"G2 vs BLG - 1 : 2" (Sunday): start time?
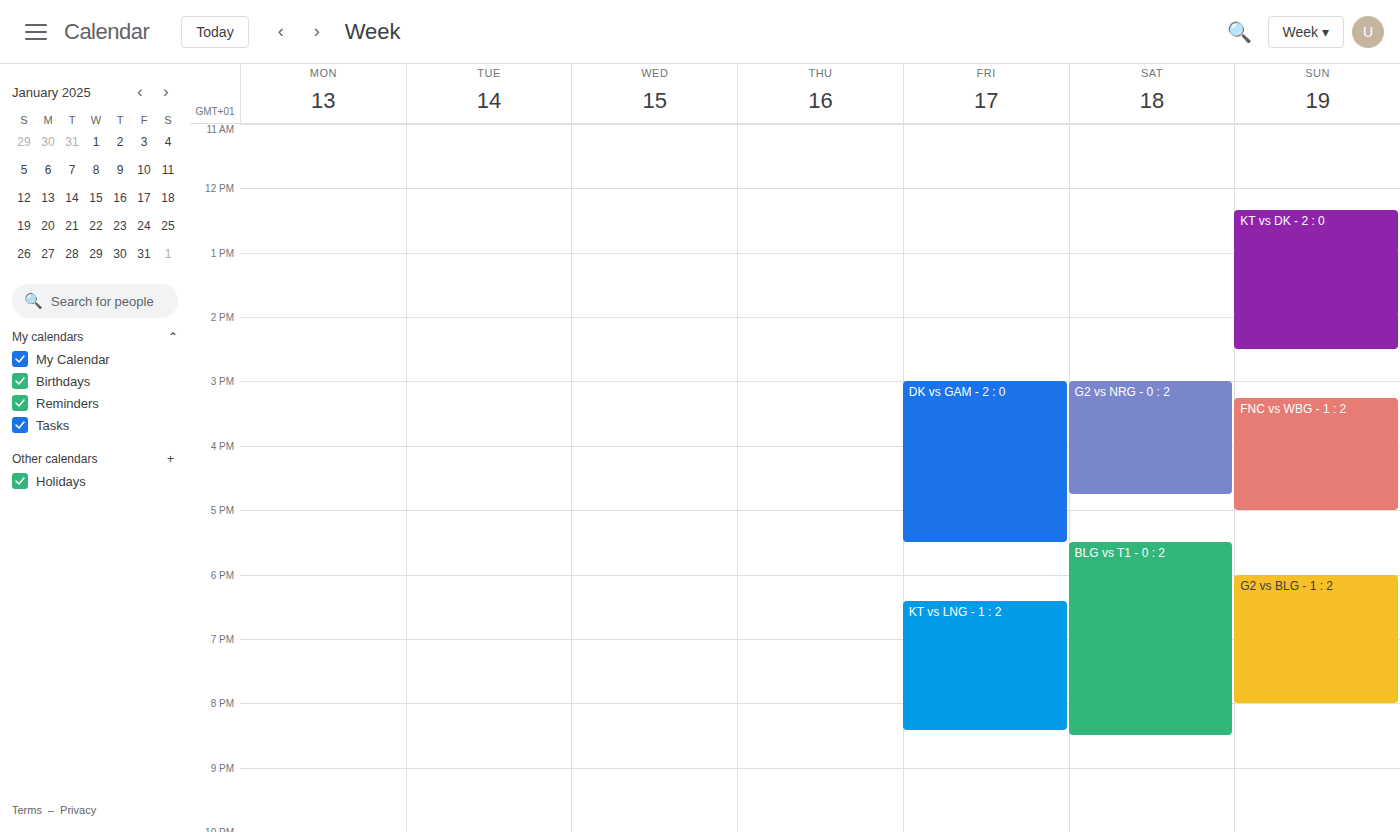
6:00 PM